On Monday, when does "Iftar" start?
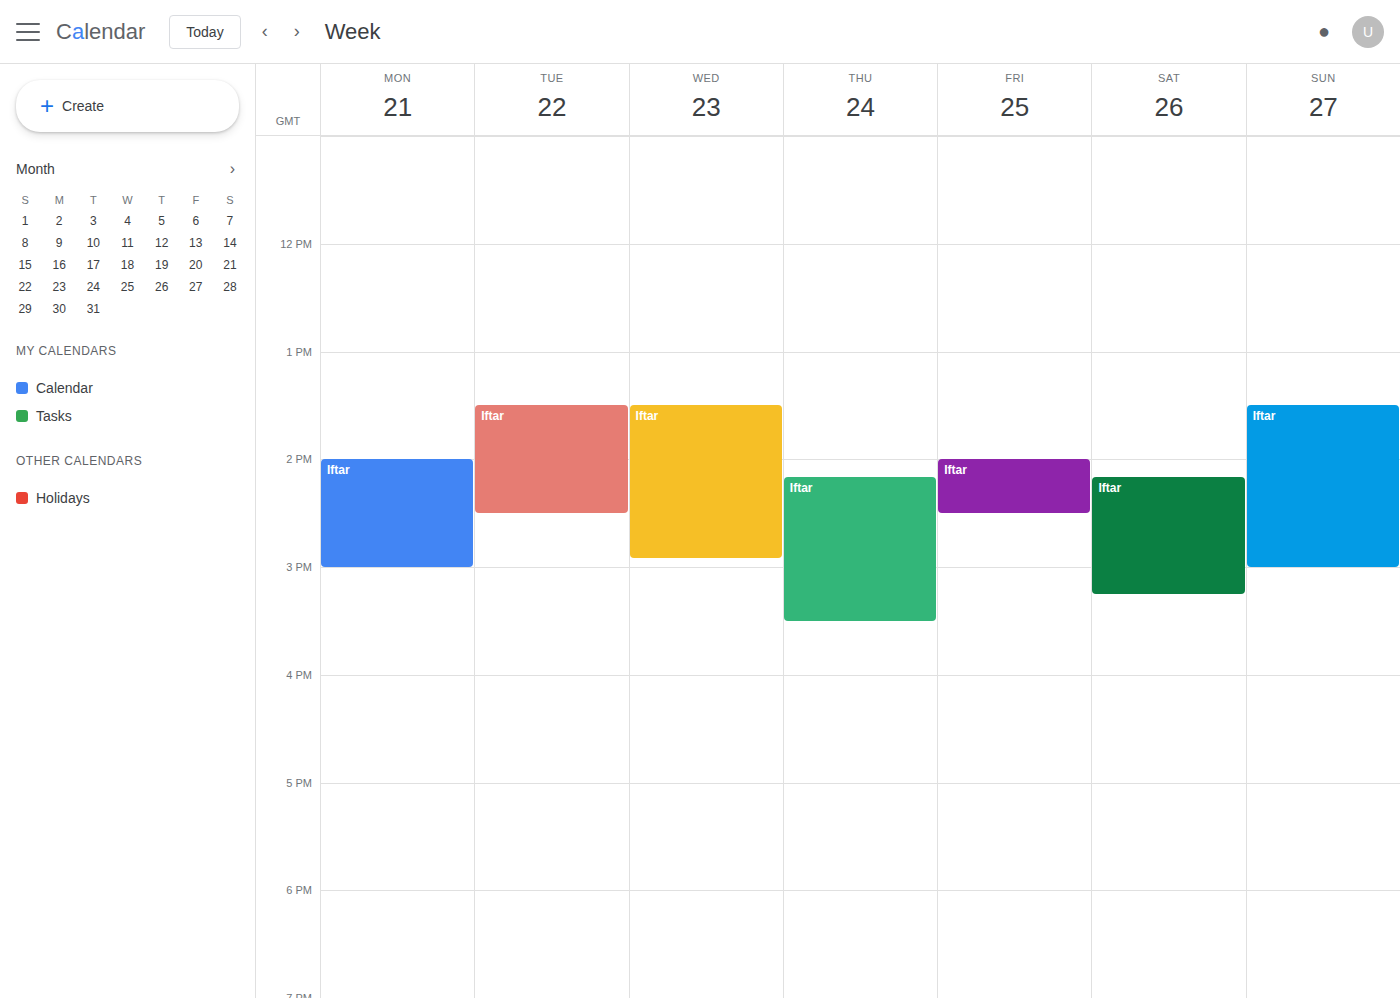
2:00 PM